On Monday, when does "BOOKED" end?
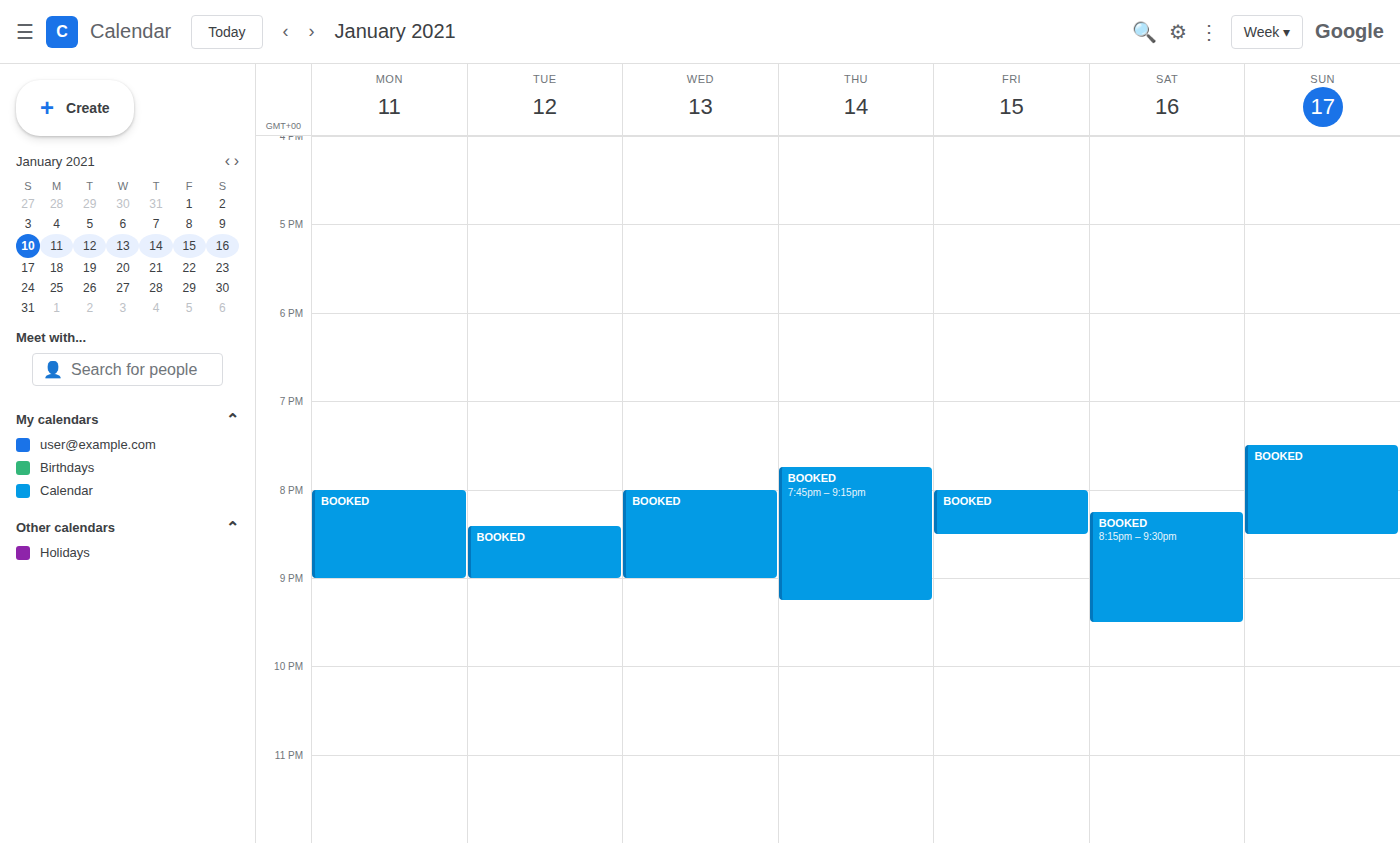
9:00 PM